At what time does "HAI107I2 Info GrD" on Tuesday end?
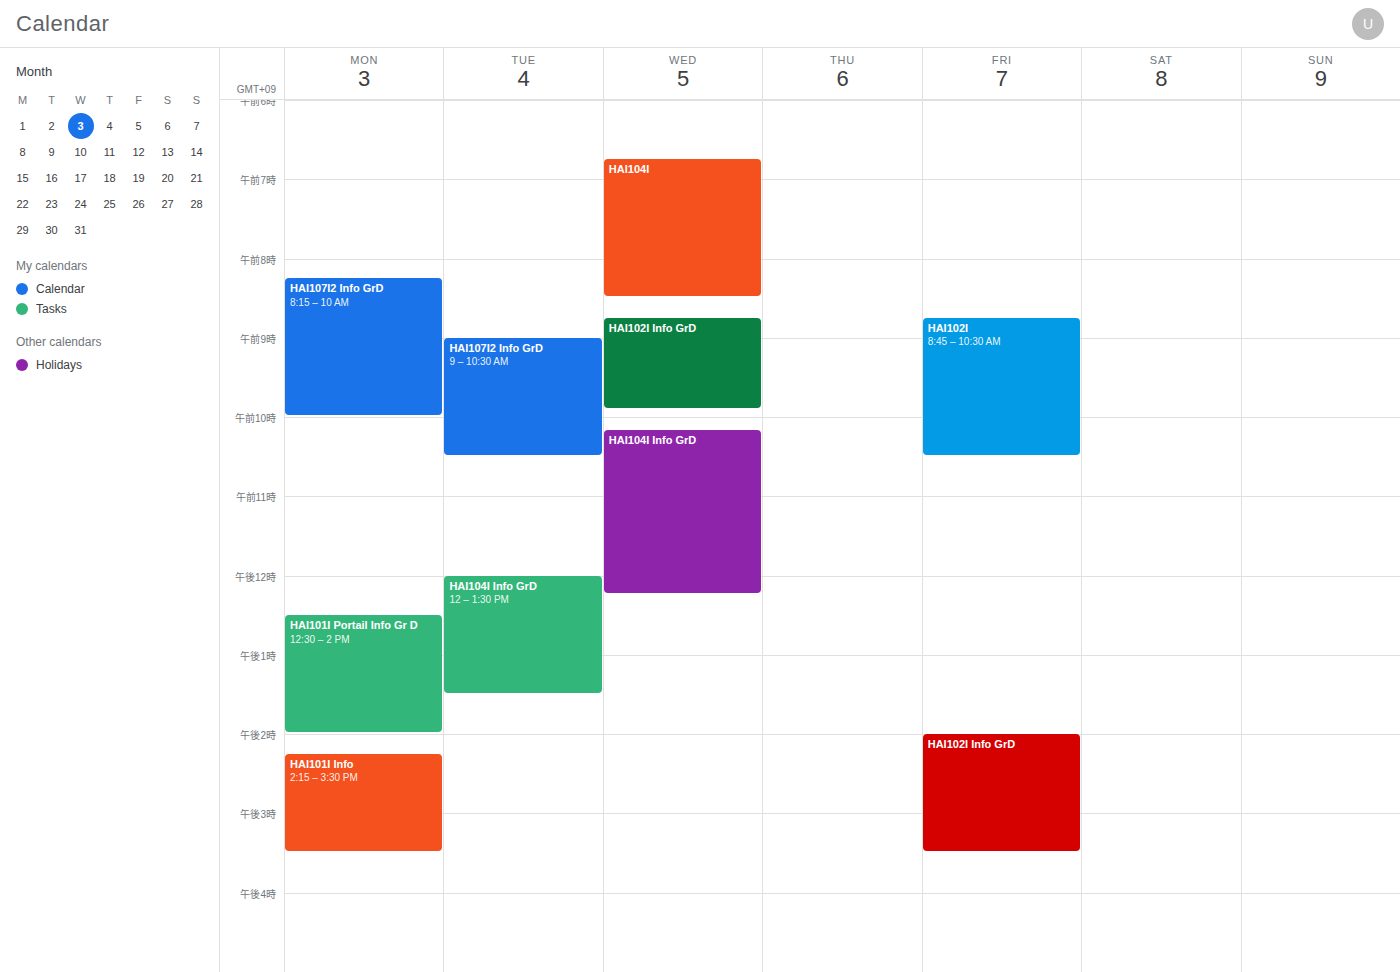
10:30